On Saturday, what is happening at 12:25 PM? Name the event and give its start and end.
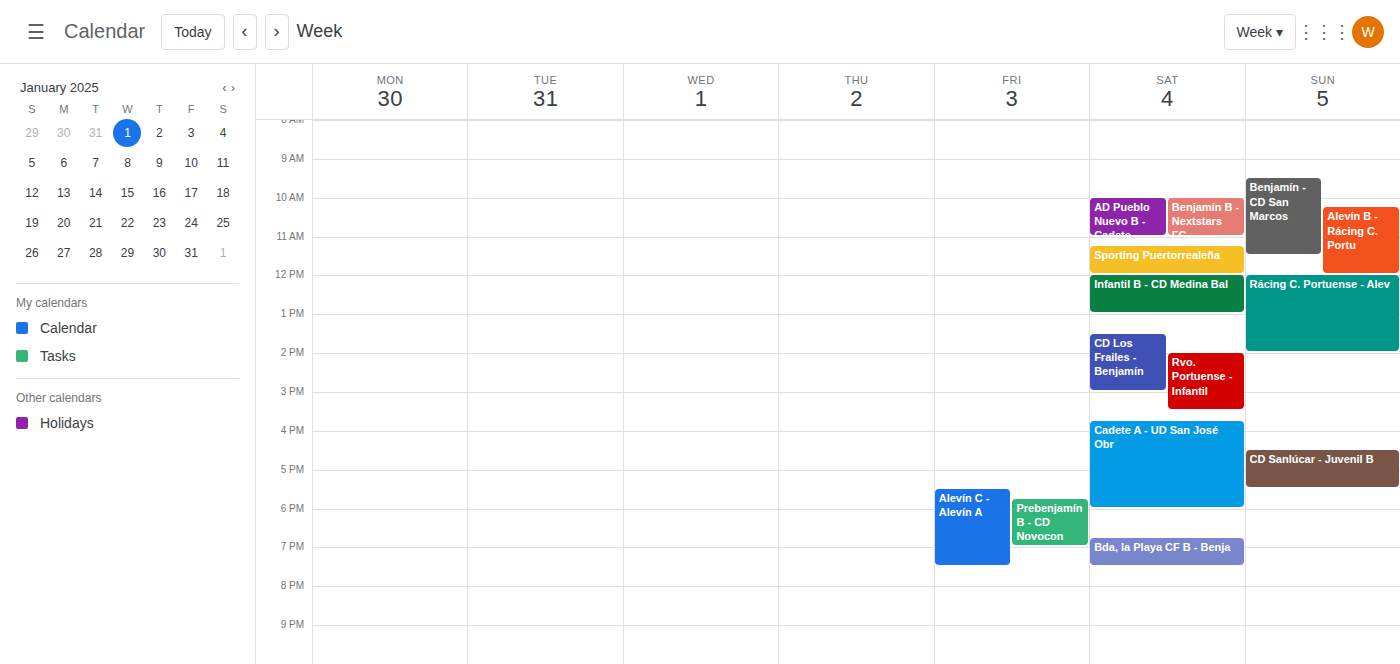
"Infantil B - CD Medina Bal", 12:00 PM to 1:00 PM